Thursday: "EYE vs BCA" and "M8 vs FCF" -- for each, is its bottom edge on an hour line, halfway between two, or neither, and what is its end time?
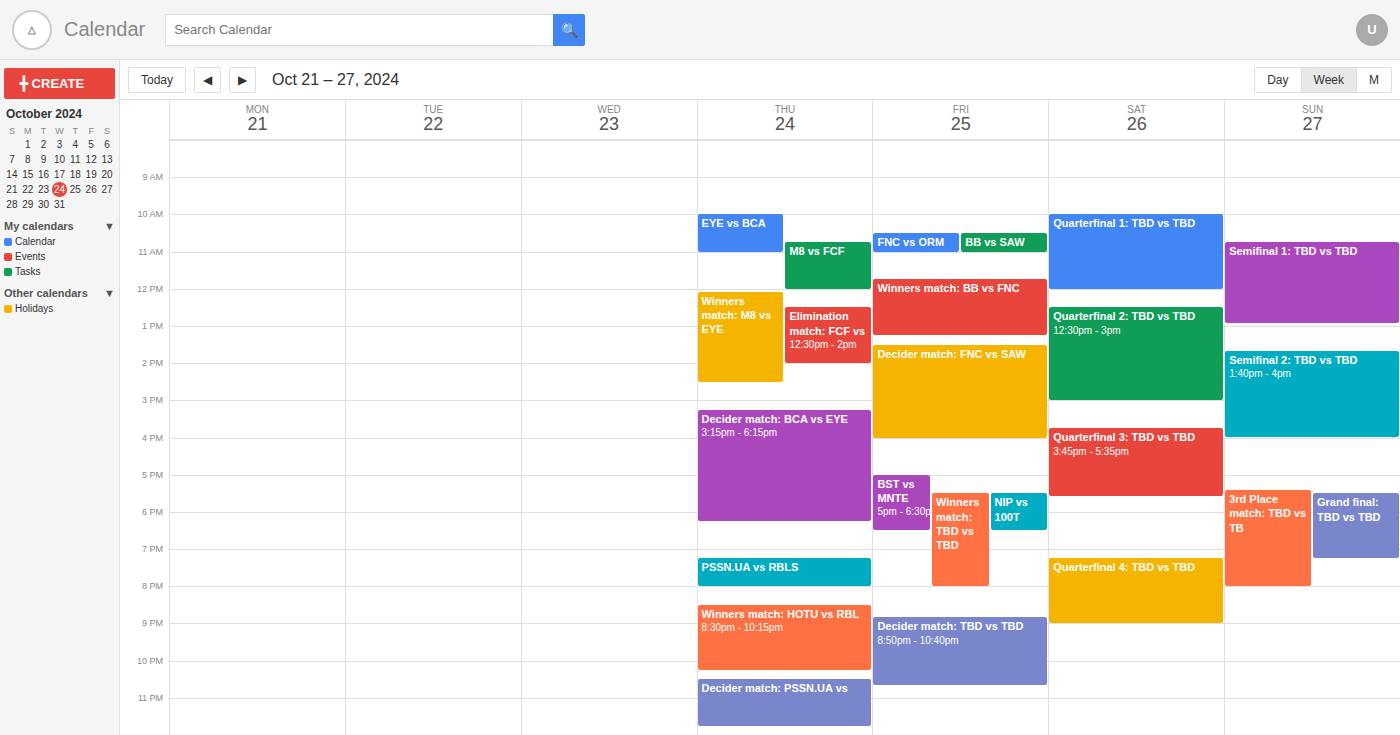
"EYE vs BCA": 11:00 AM, exactly on the 11 AM line. "M8 vs FCF": 12:00 PM, exactly on the 12 PM line.